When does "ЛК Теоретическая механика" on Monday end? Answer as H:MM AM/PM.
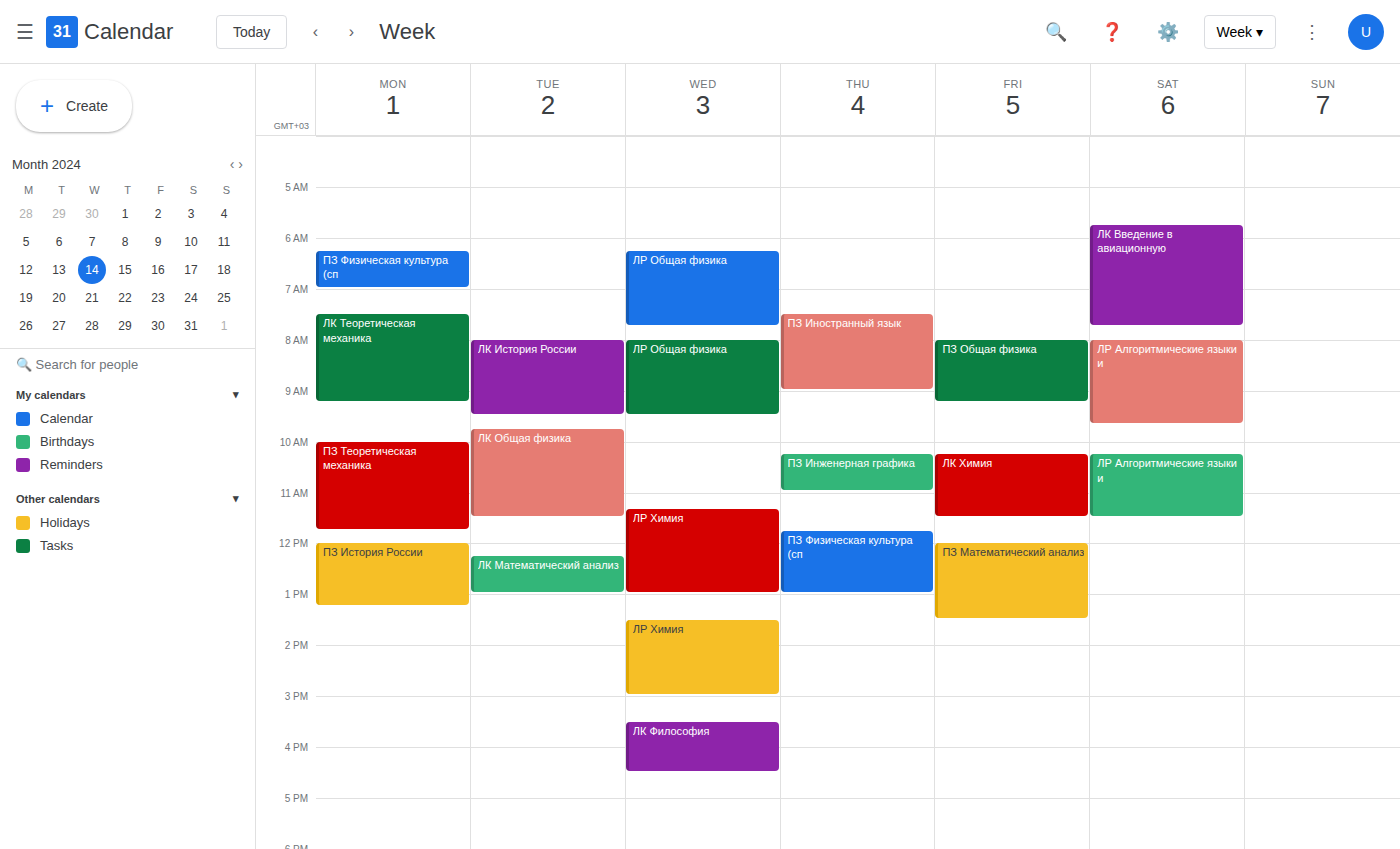
9:15 AM